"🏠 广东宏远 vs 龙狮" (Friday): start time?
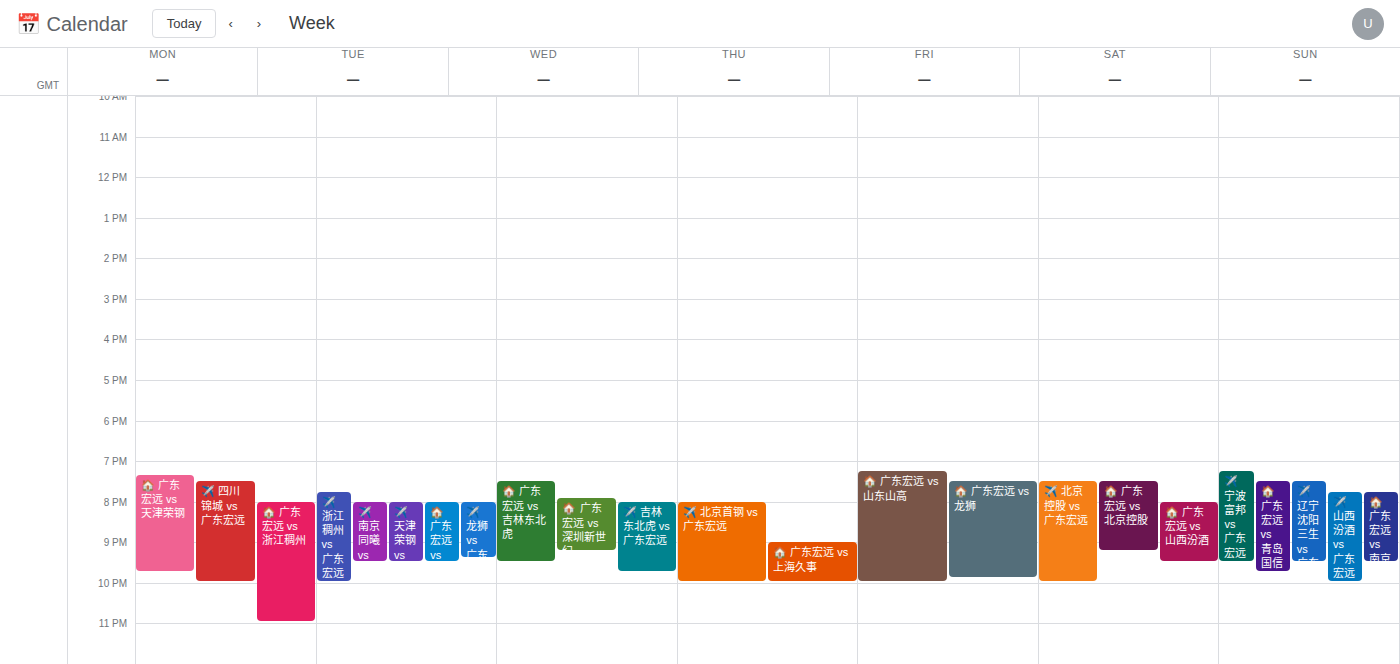
7:30 PM